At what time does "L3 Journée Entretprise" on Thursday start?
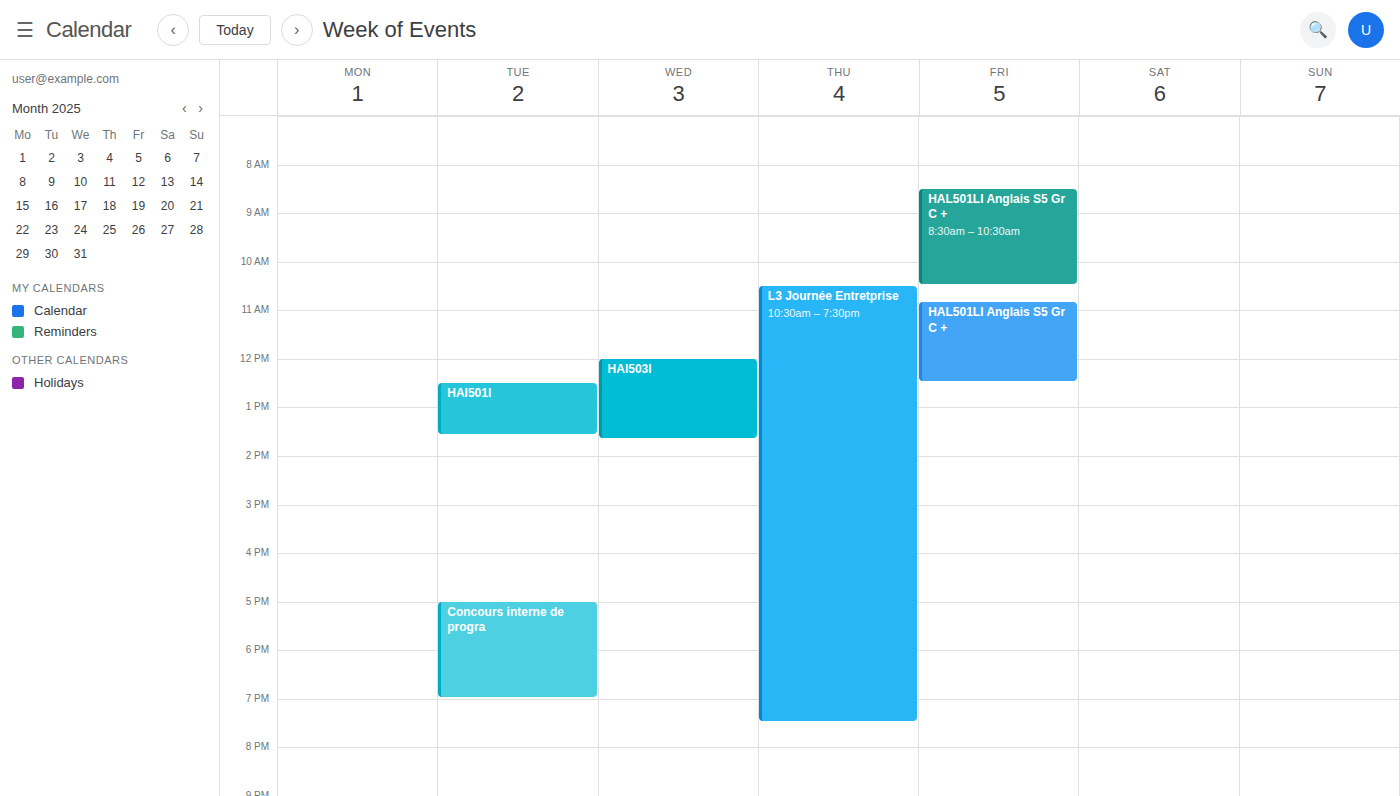
10:30 AM